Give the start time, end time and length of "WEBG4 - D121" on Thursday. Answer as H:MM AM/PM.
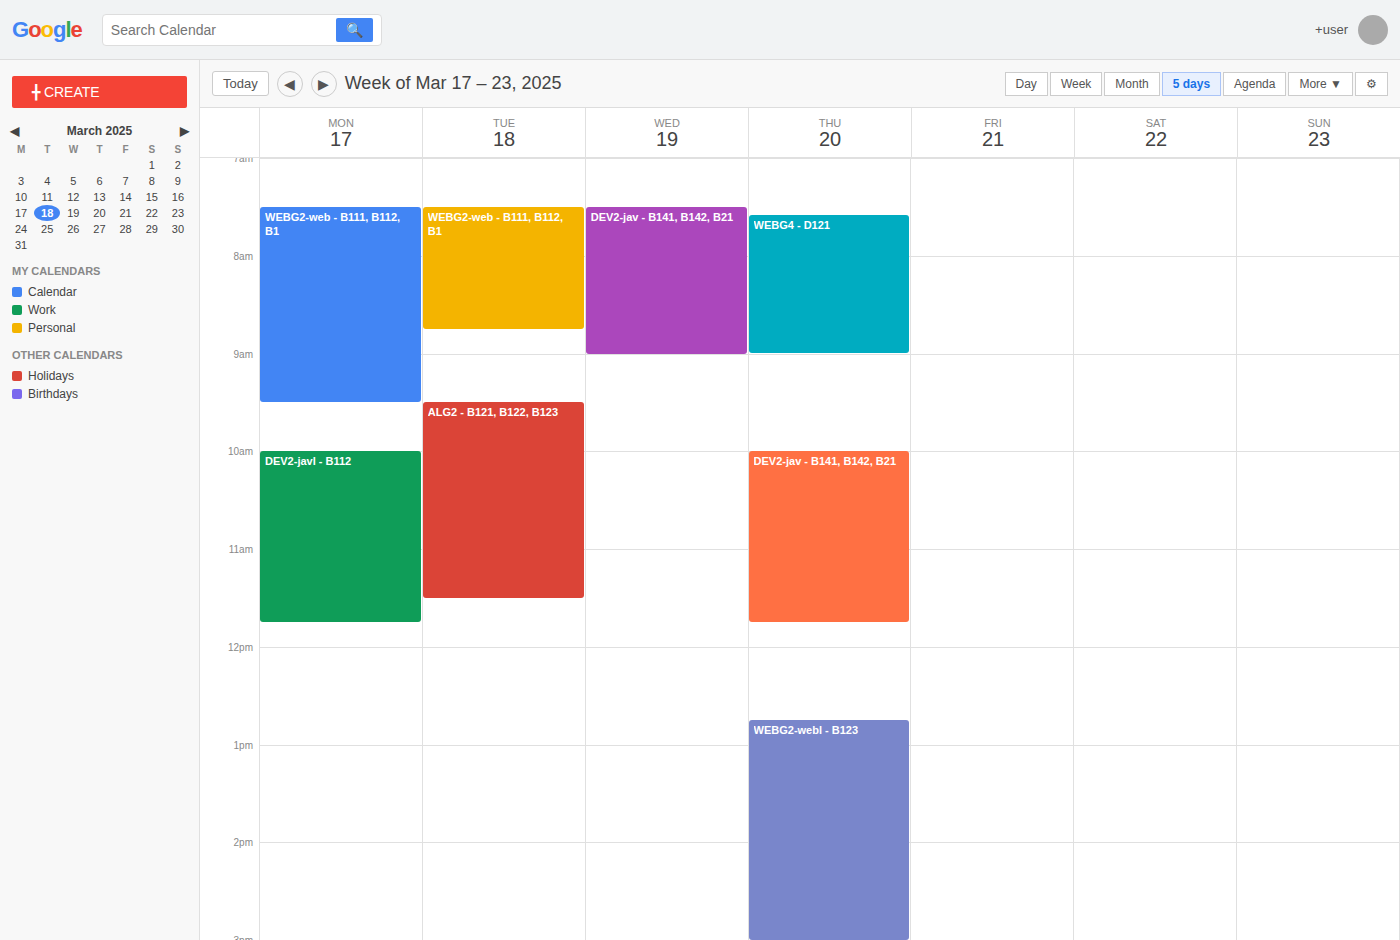
7:35 AM to 9:00 AM, 1 hour 25 minutes